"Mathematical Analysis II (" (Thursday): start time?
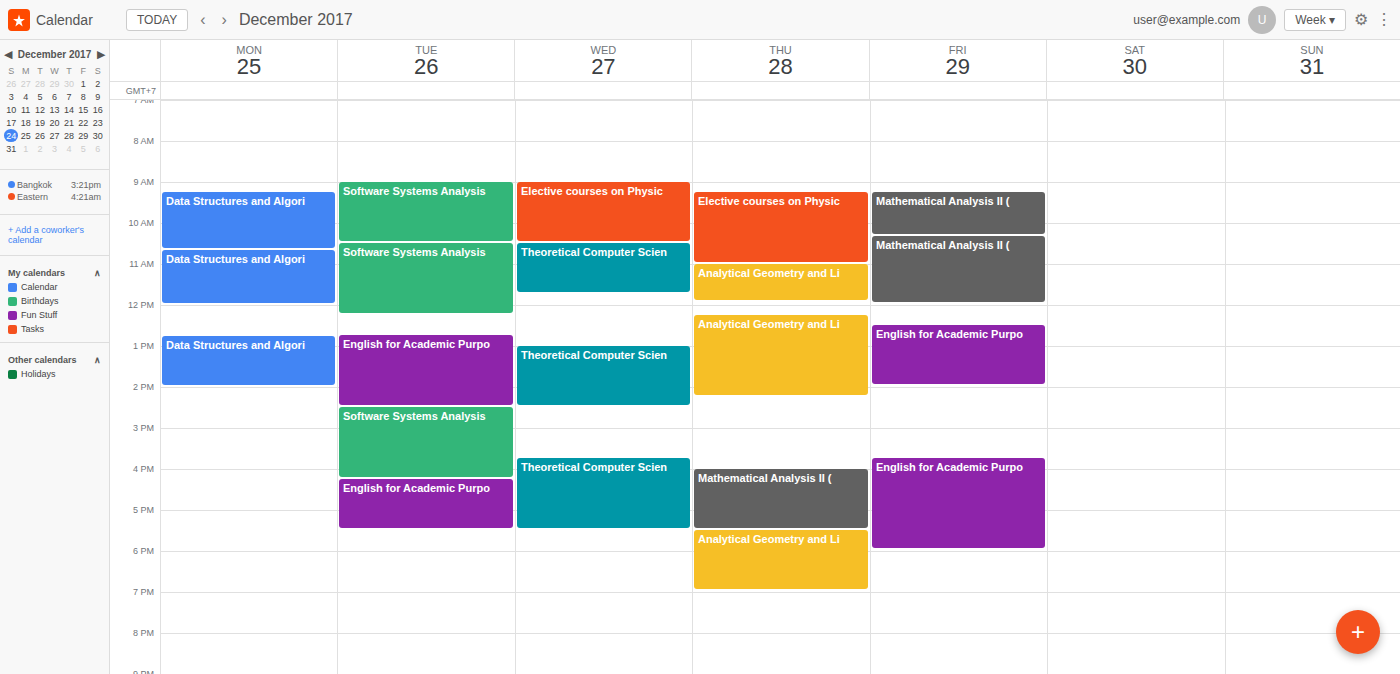
4:00 PM